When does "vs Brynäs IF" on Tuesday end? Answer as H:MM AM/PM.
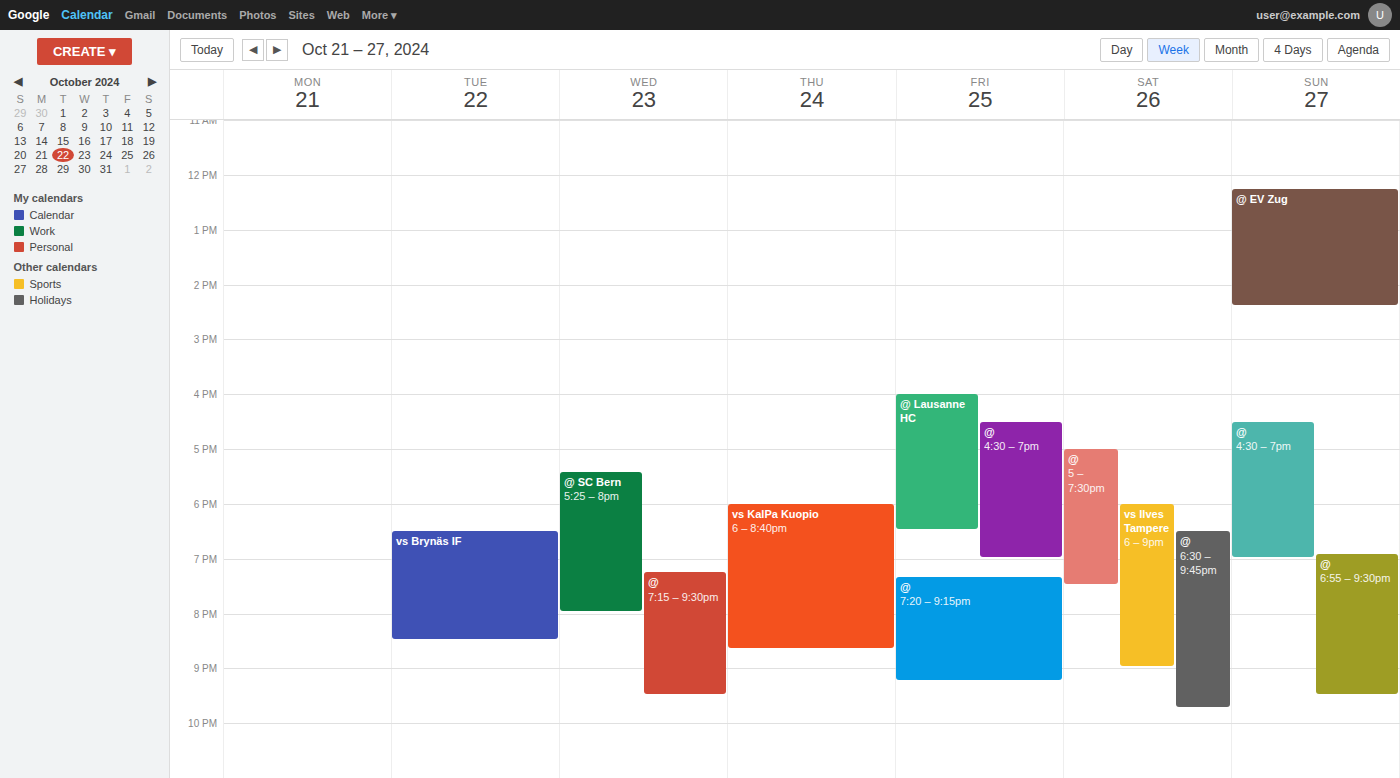
8:30 PM